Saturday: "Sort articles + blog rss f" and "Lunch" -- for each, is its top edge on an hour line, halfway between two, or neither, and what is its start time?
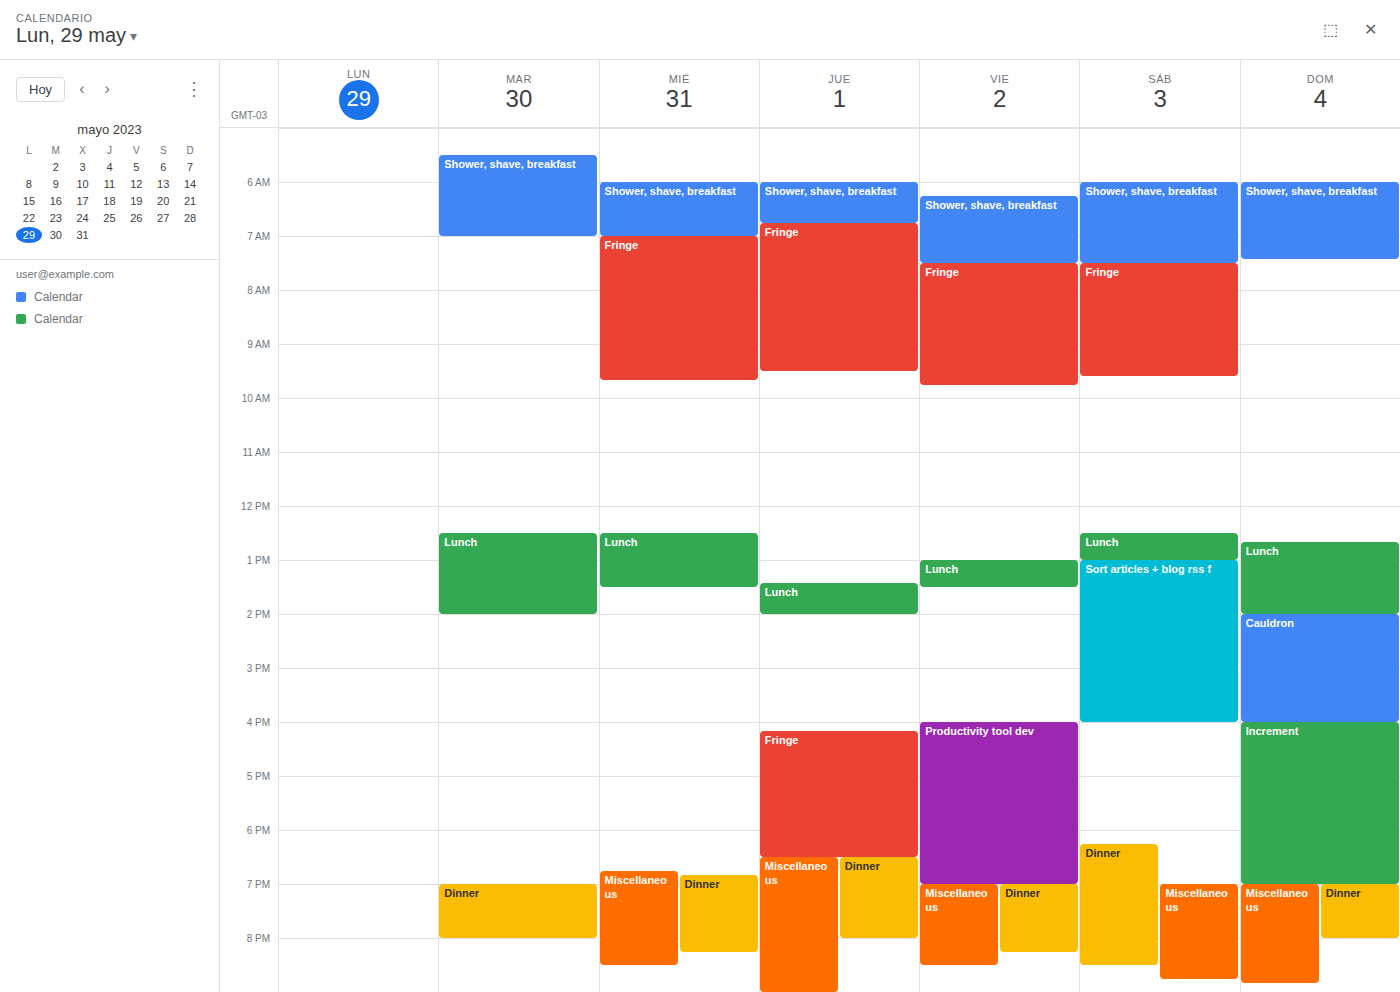
"Sort articles + blog rss f": 1:00 PM, exactly on the 1 PM line. "Lunch": 12:30 PM, halfway between the 12 PM and 1 PM lines.